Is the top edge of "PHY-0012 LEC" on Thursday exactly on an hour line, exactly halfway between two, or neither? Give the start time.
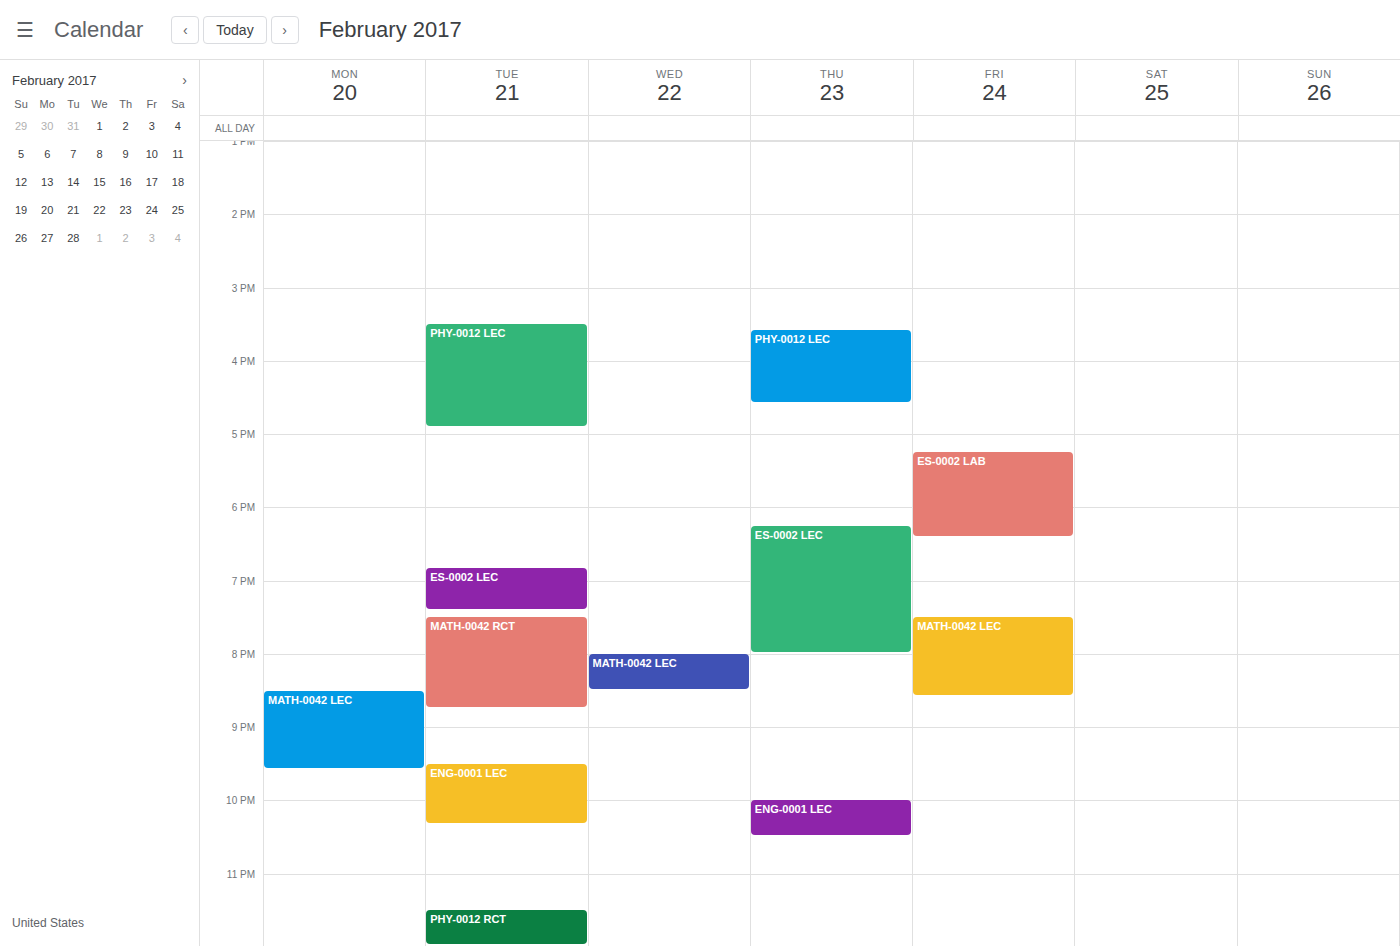
3:35 PM -- neither: 35 minutes below the 3 PM line and 25 minutes above the 4 PM line.